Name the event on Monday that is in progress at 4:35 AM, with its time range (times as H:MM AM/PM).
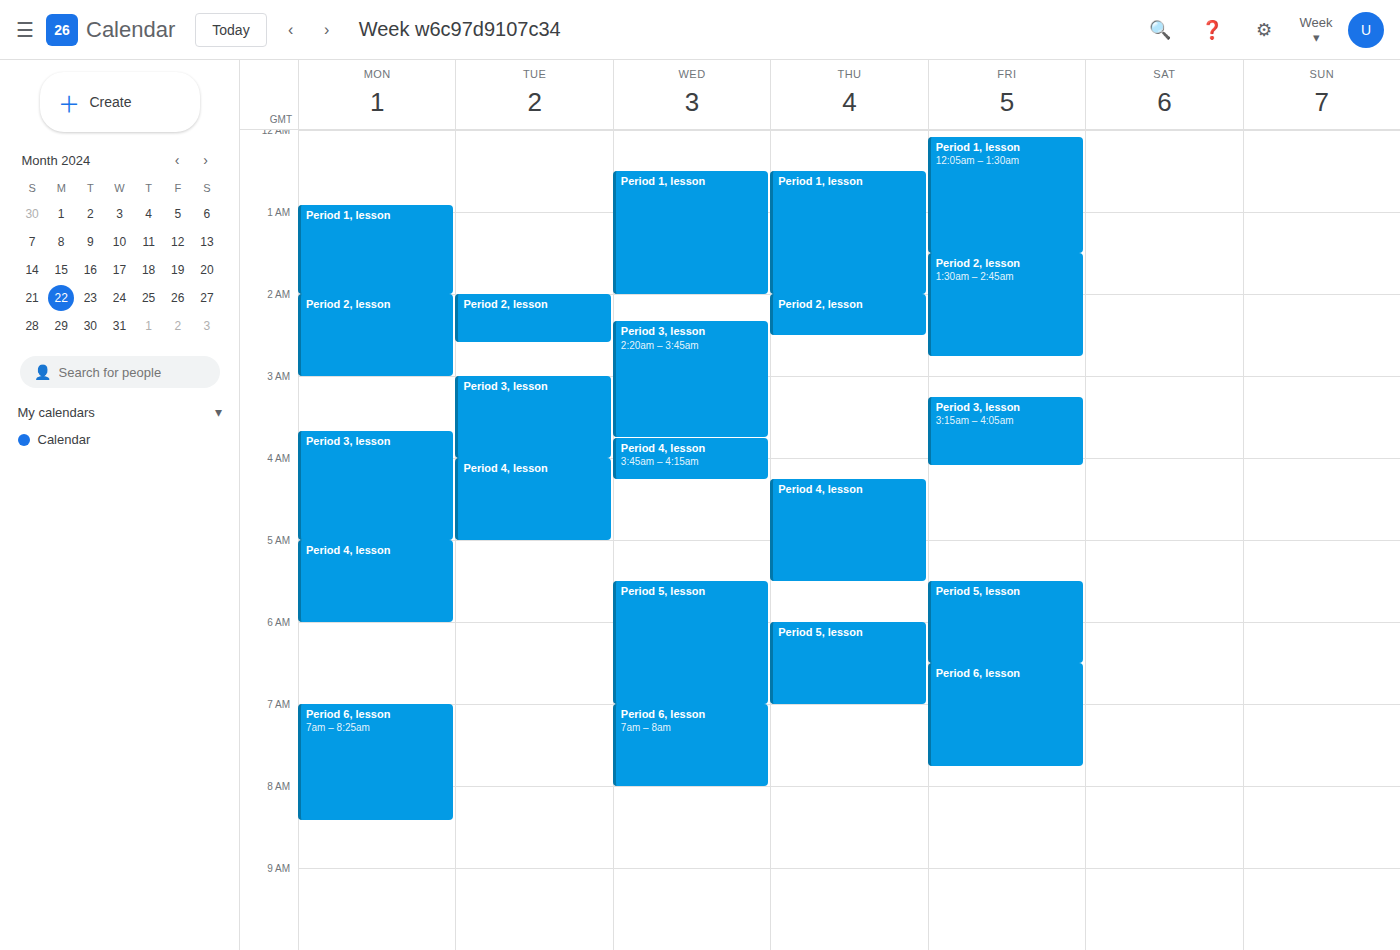
"Period 3, lesson", 3:40 AM to 5:00 AM